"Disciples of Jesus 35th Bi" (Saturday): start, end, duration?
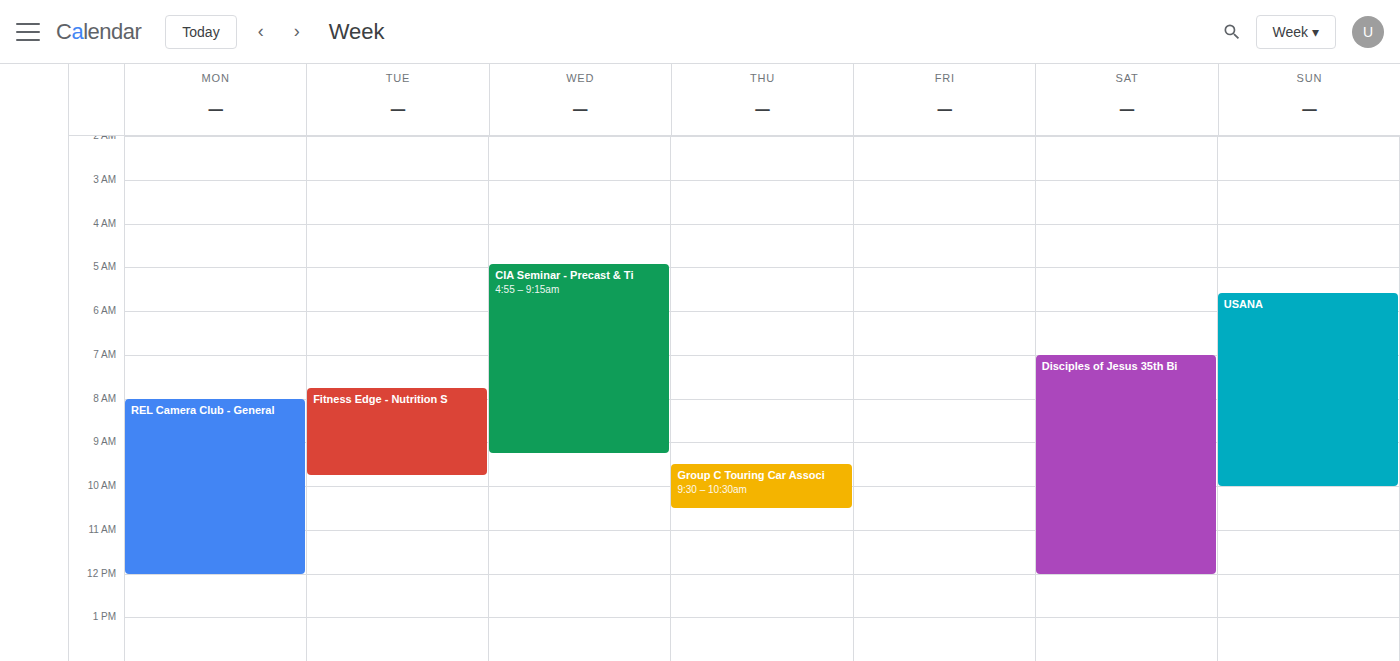
7:00 AM to 12:00 PM, 5 hours